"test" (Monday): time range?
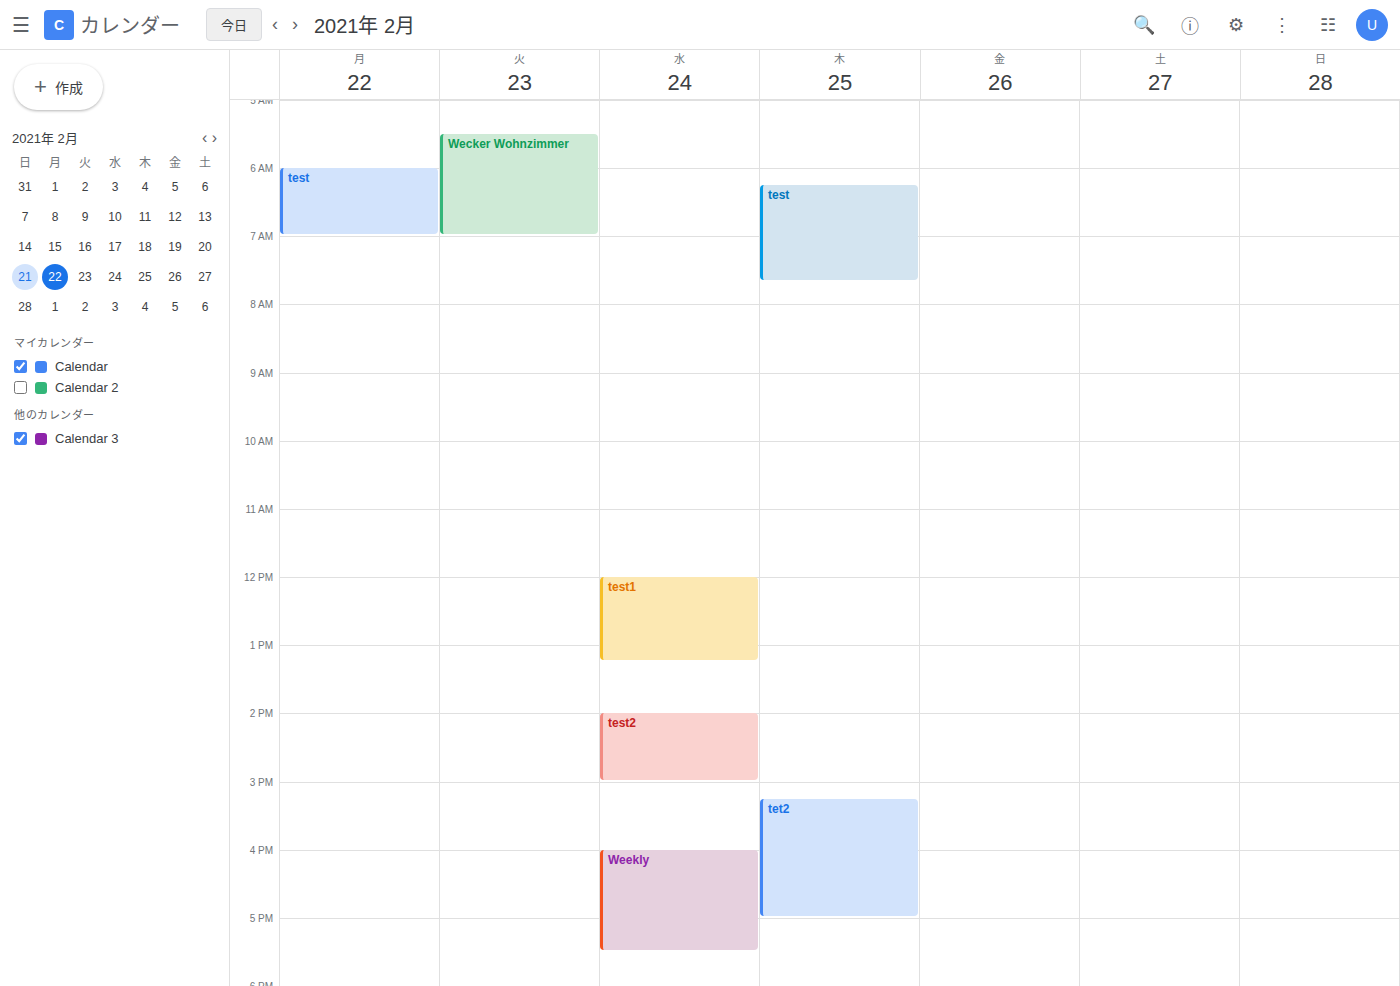
6:00 AM to 7:00 AM